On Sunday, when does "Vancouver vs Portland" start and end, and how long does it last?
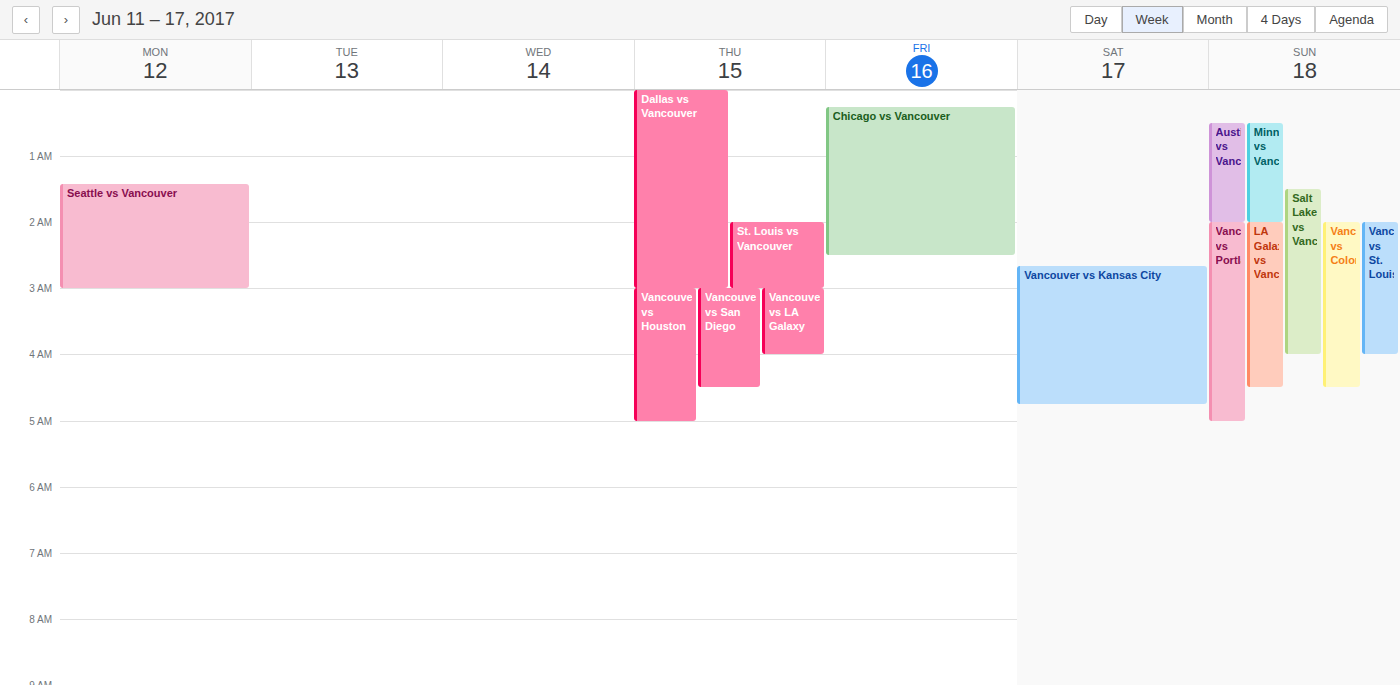
2:00 AM to 5:00 AM, 3 hours